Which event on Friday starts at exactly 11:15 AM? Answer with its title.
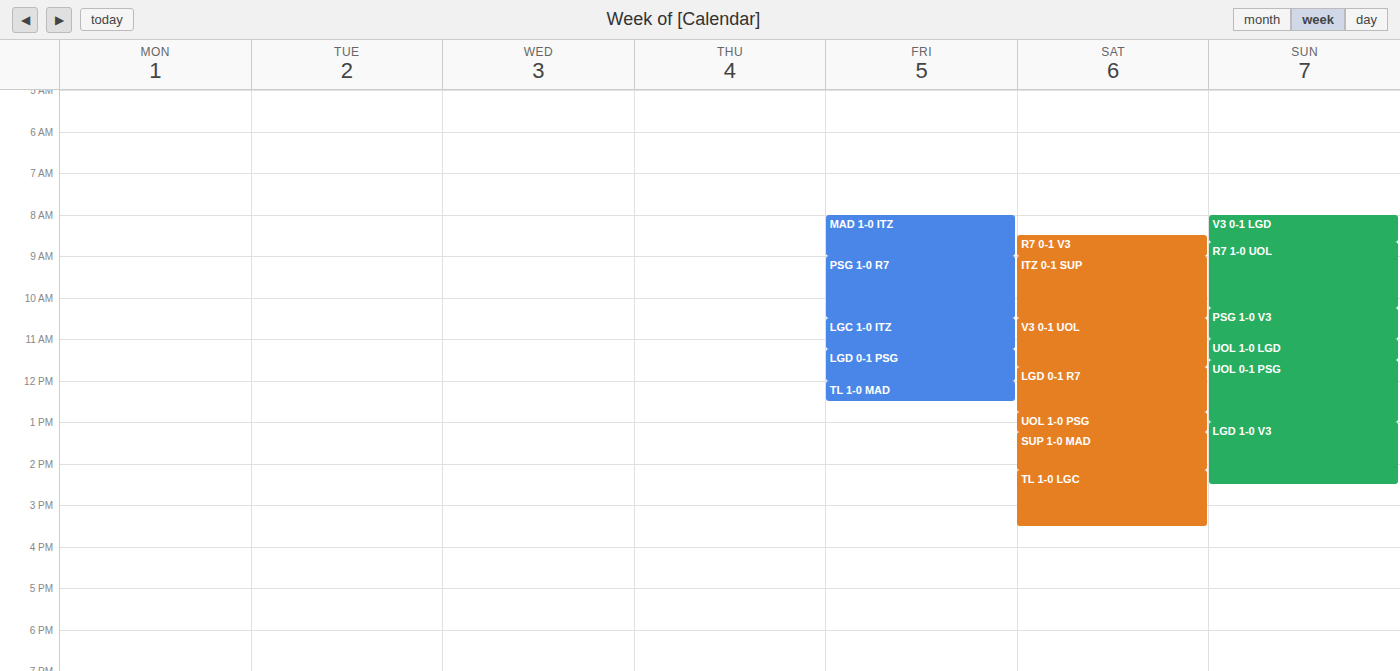
"LGD 0-1 PSG"